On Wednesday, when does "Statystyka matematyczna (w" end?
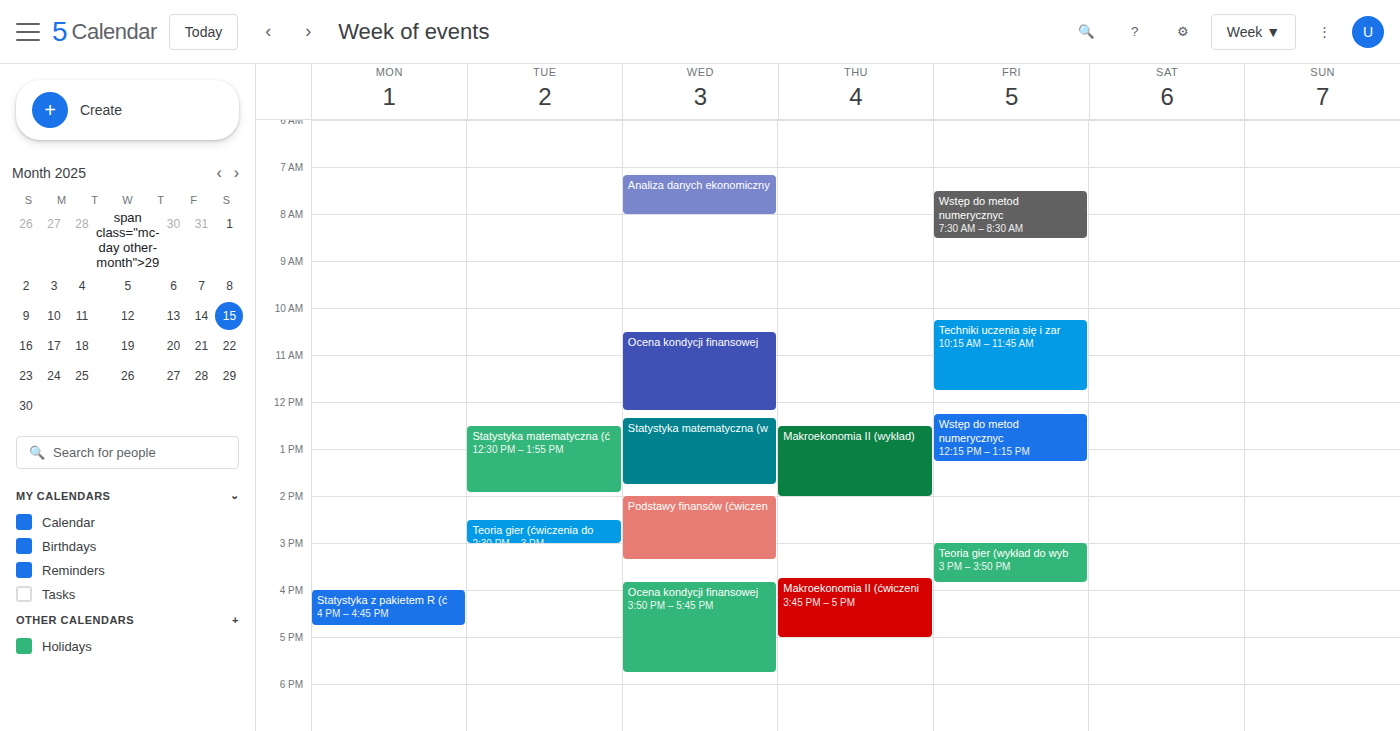
13:45